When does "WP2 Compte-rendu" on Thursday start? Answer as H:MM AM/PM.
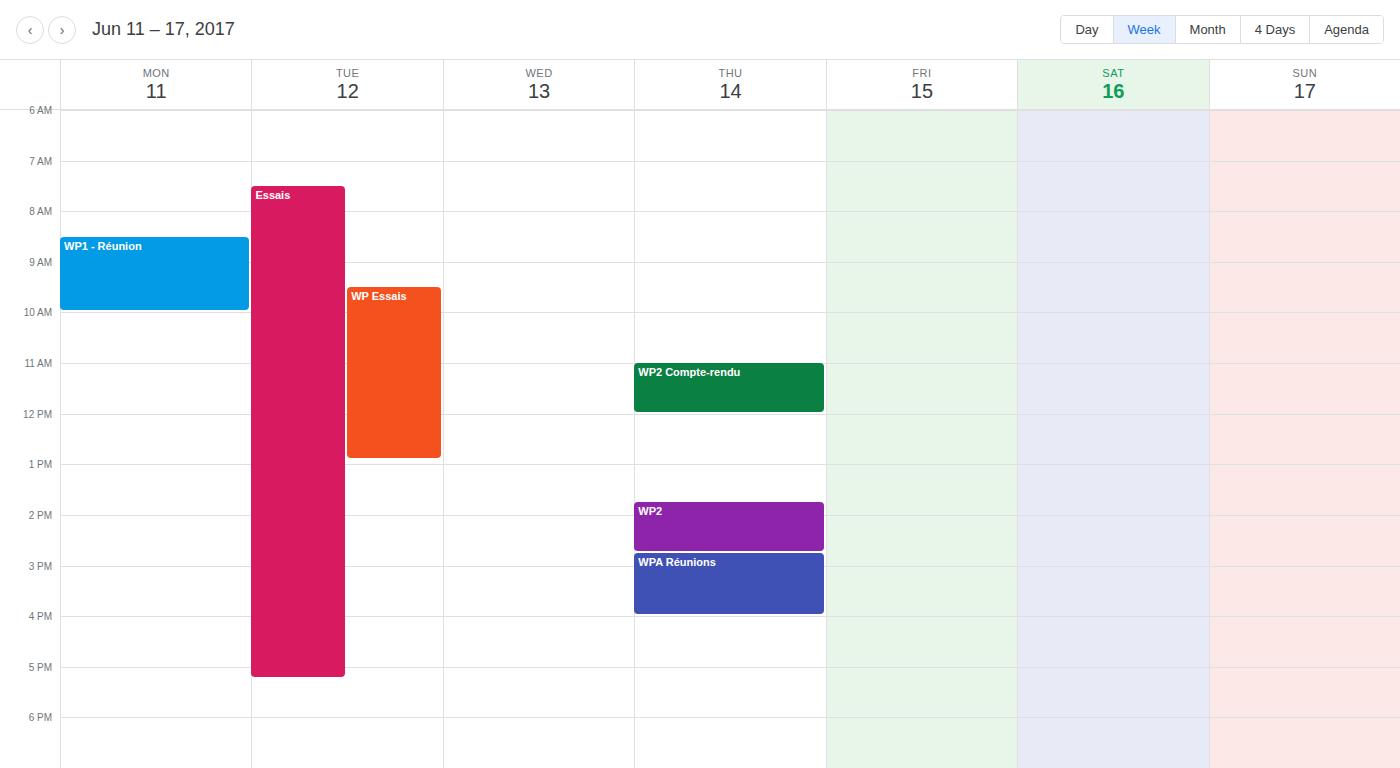
11:00 AM